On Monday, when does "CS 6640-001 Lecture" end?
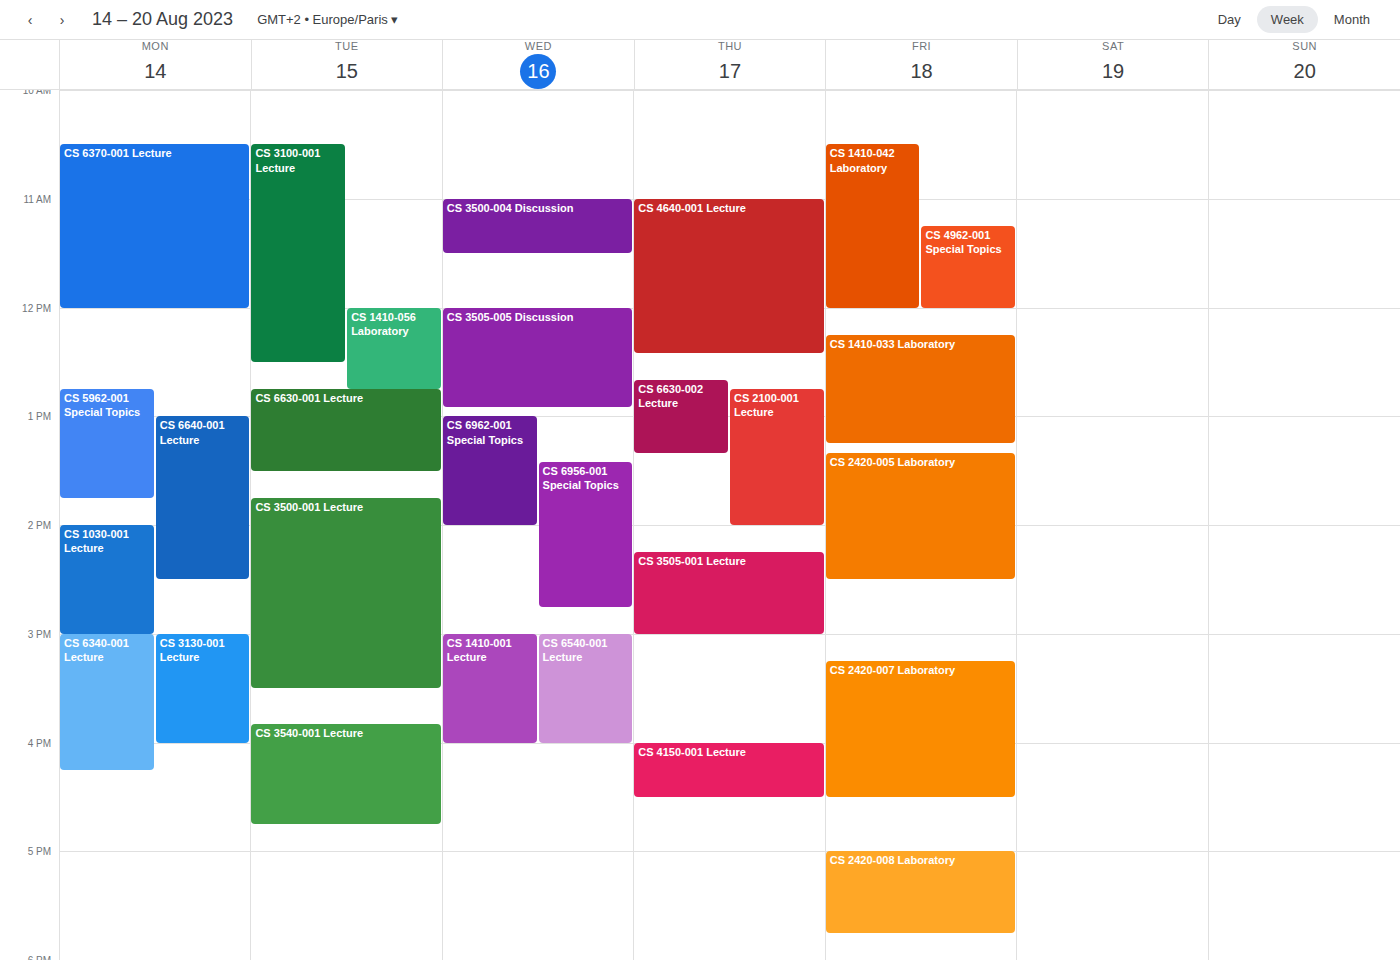
2:30 PM